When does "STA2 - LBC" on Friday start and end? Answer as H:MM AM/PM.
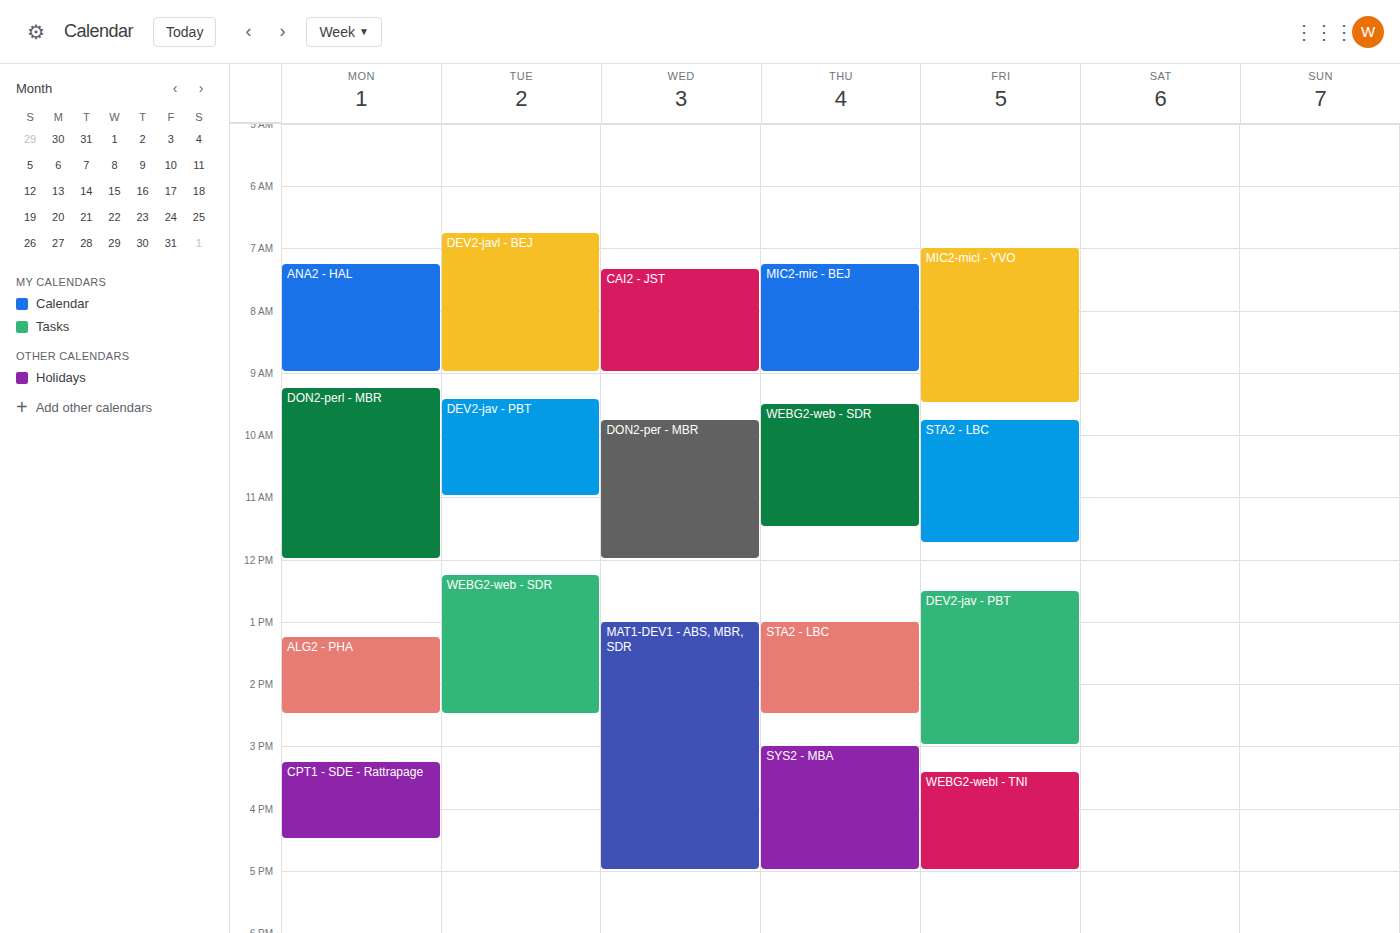
9:45 AM to 11:45 AM